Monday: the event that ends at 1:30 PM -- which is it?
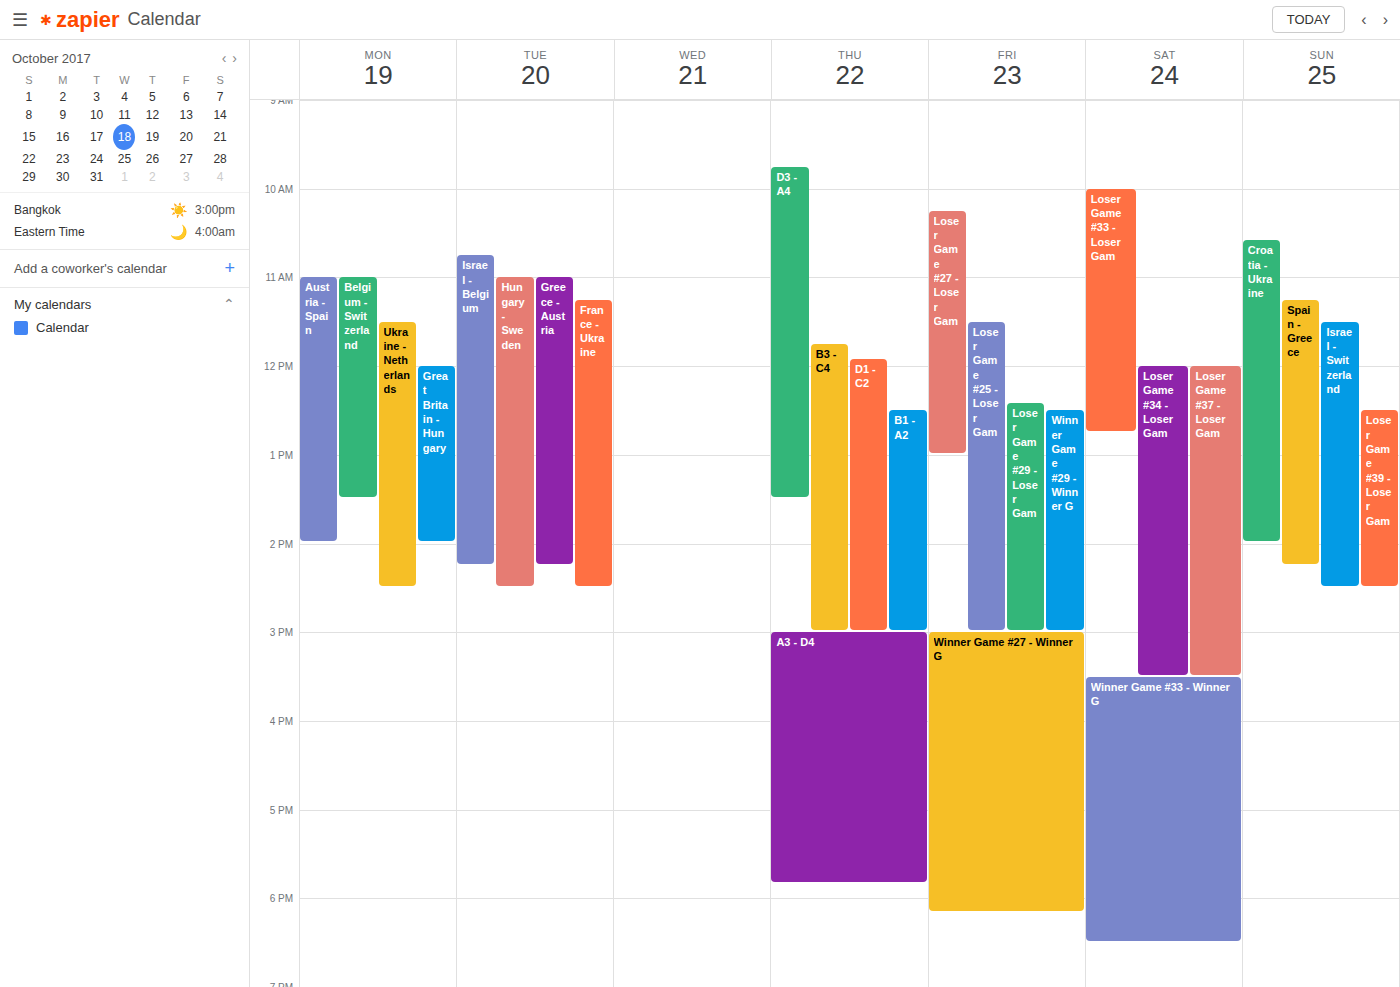
"Belgium - Switzerland"